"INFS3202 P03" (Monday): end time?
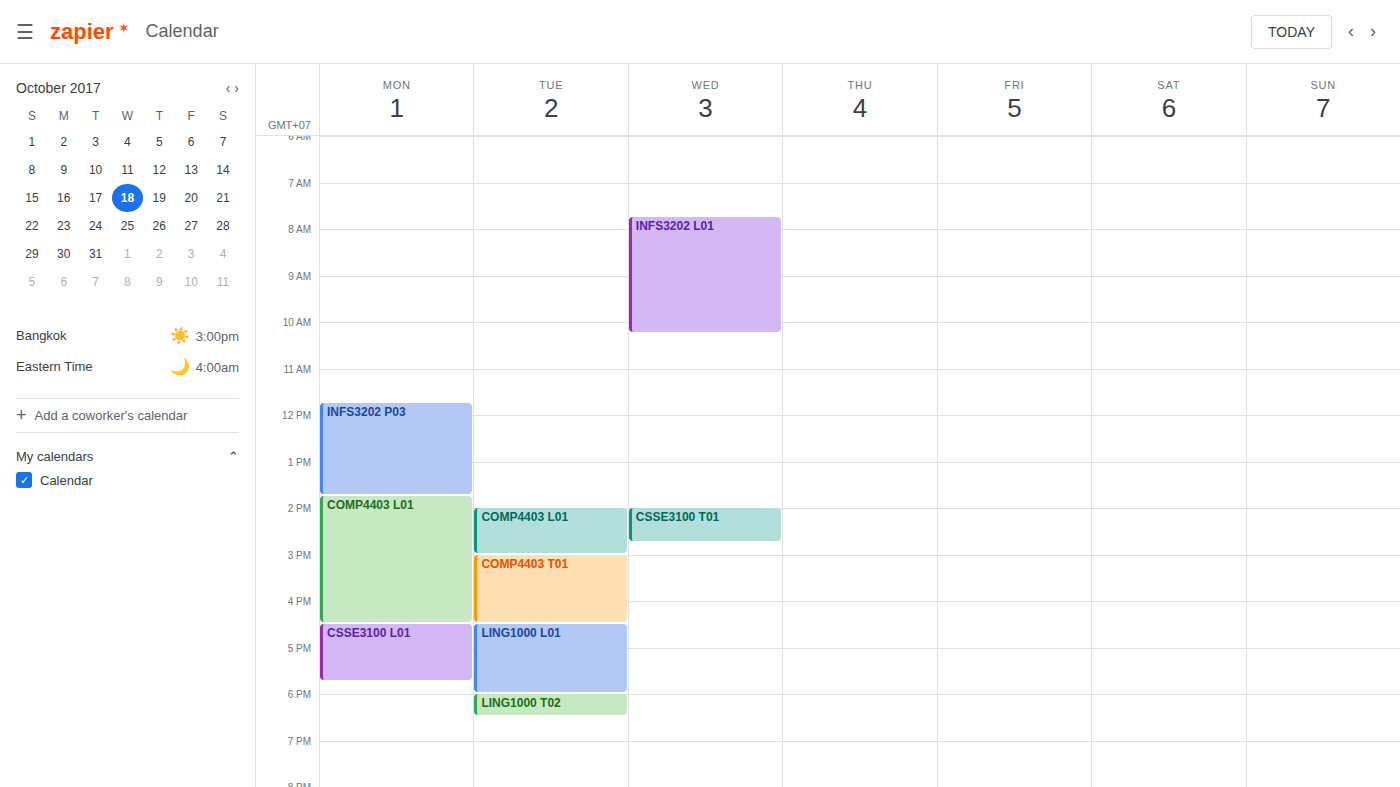
1:45 PM